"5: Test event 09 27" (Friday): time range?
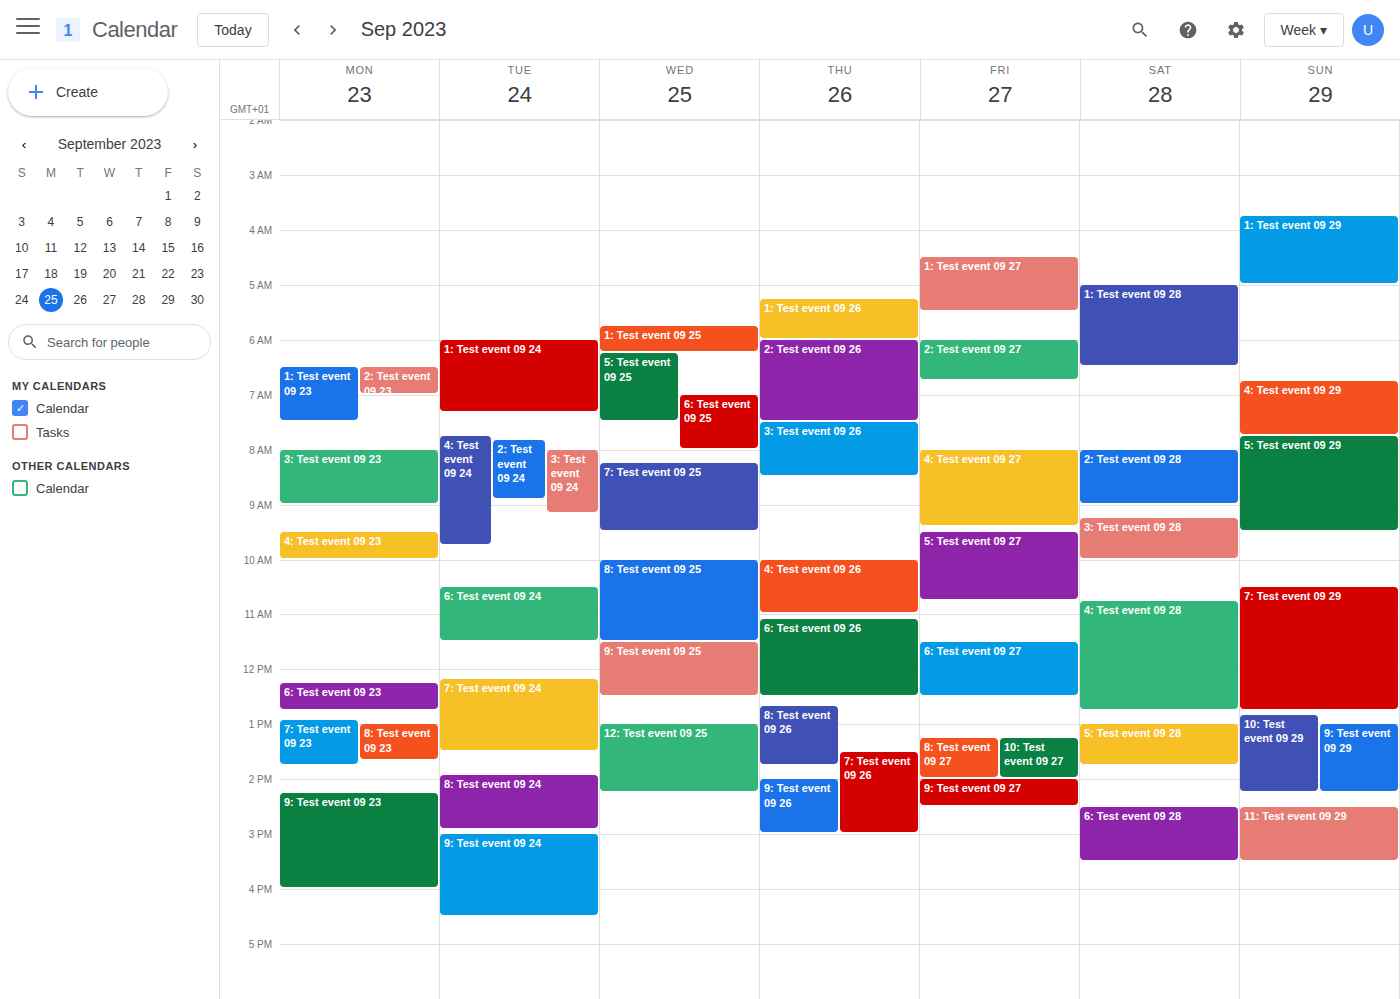
9:30 AM to 10:45 AM